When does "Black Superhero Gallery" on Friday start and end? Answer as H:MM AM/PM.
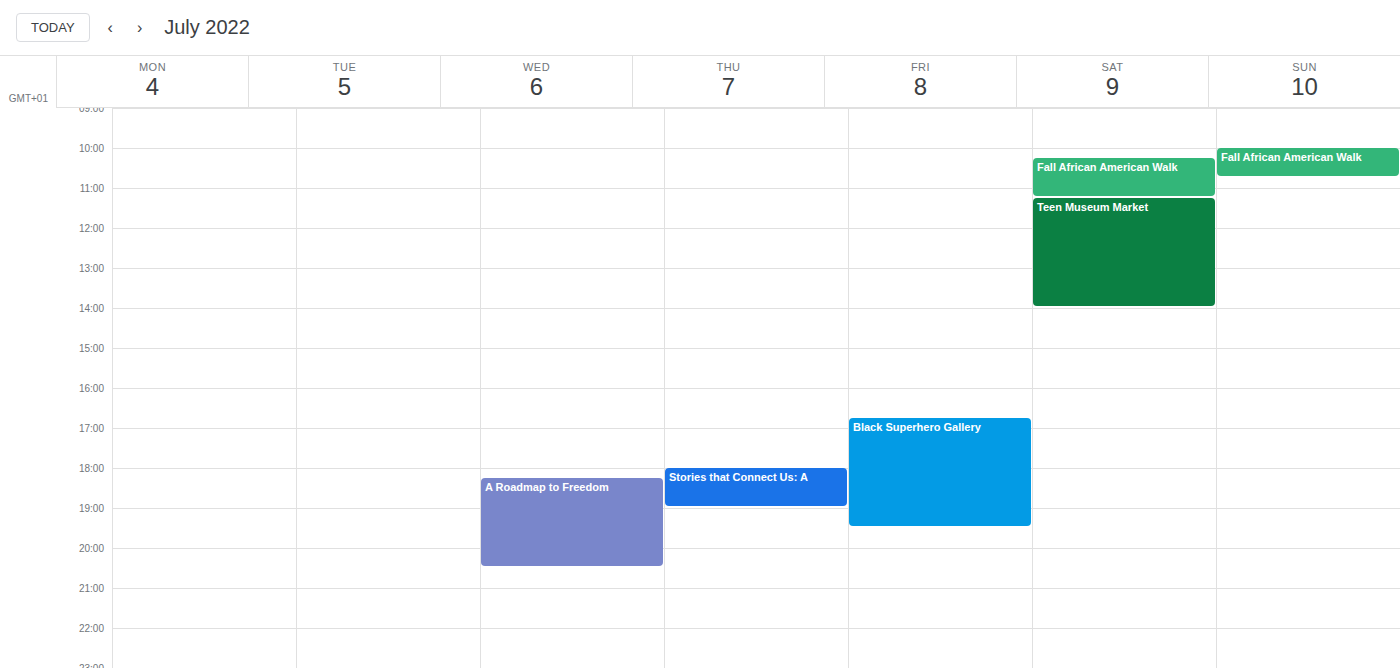
4:45 PM to 7:30 PM